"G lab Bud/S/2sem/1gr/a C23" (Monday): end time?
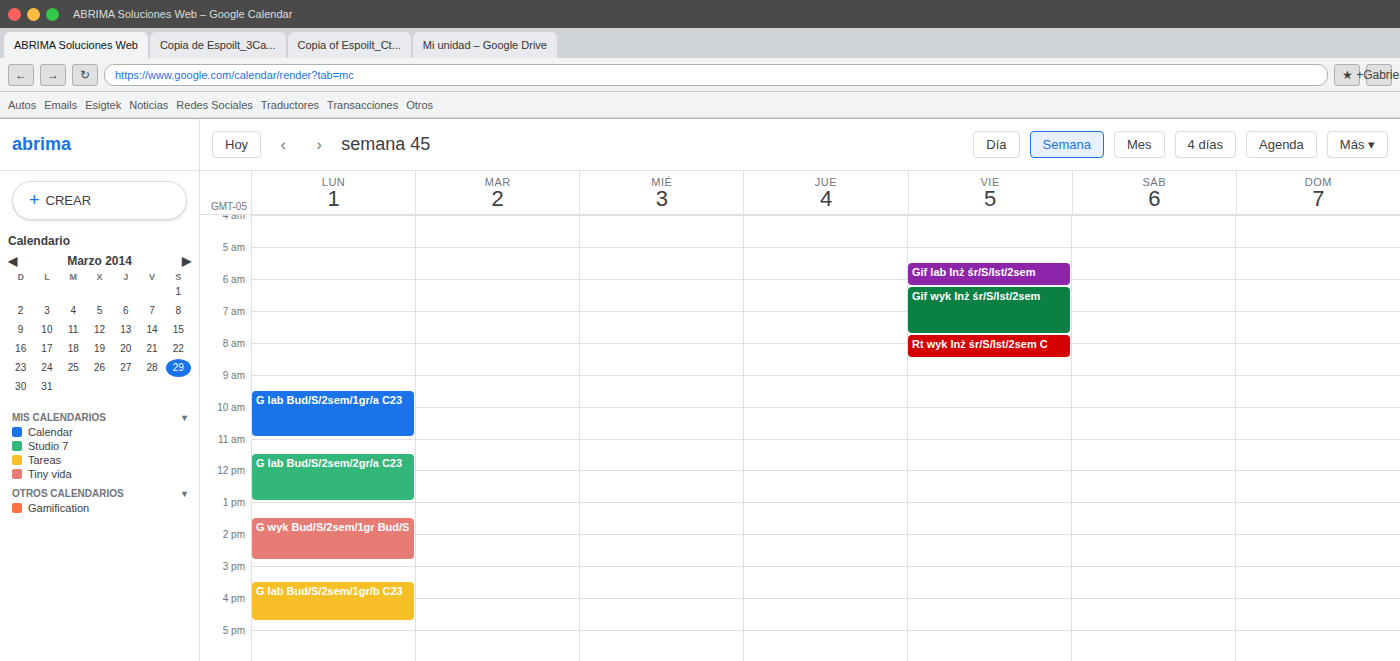
11:00 AM